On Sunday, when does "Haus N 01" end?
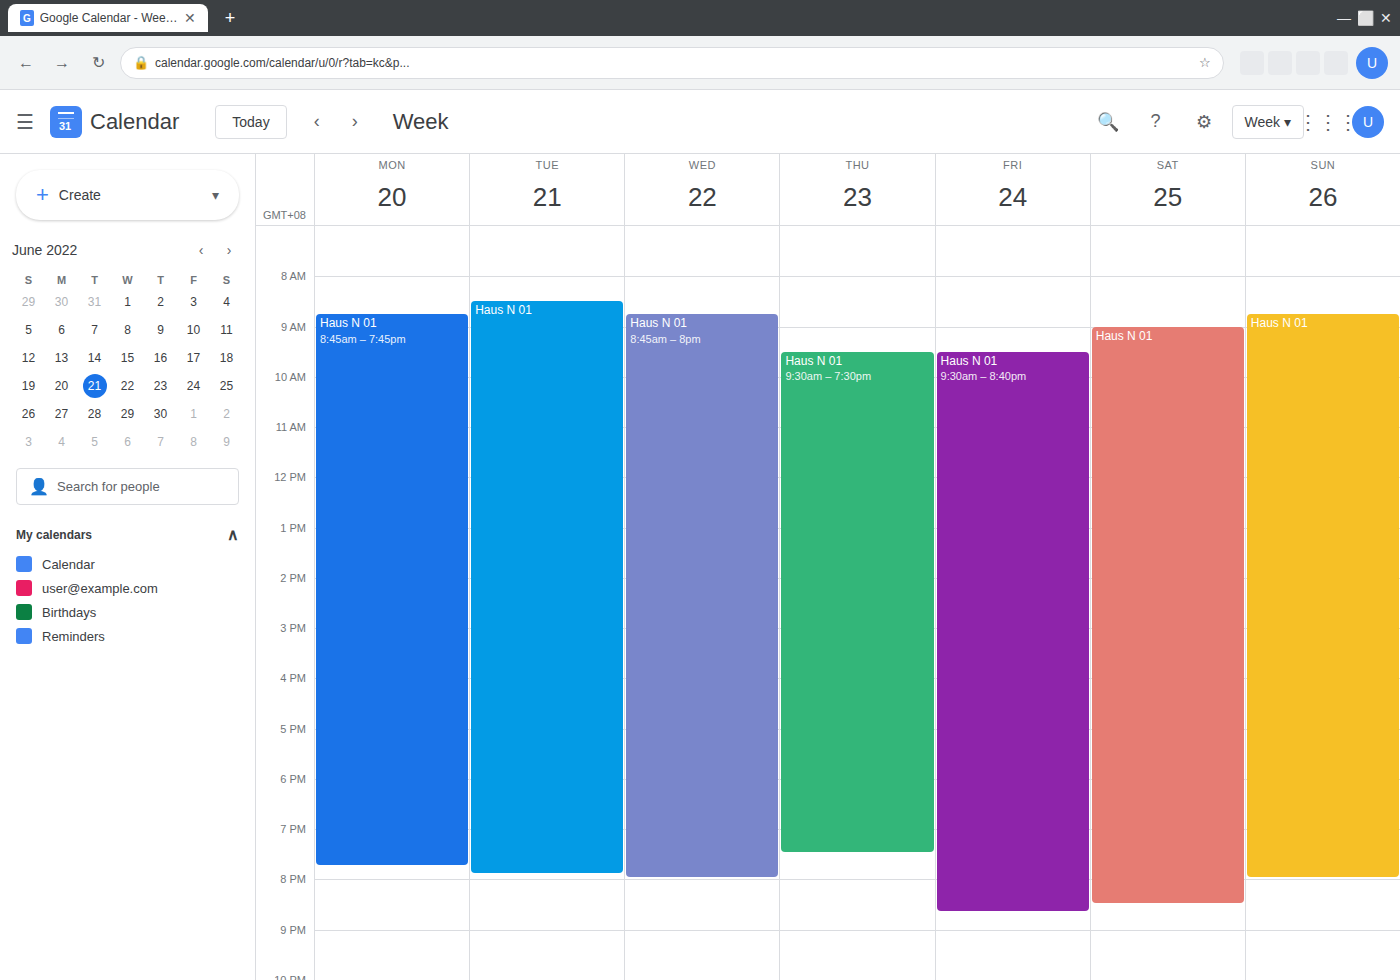
20:00